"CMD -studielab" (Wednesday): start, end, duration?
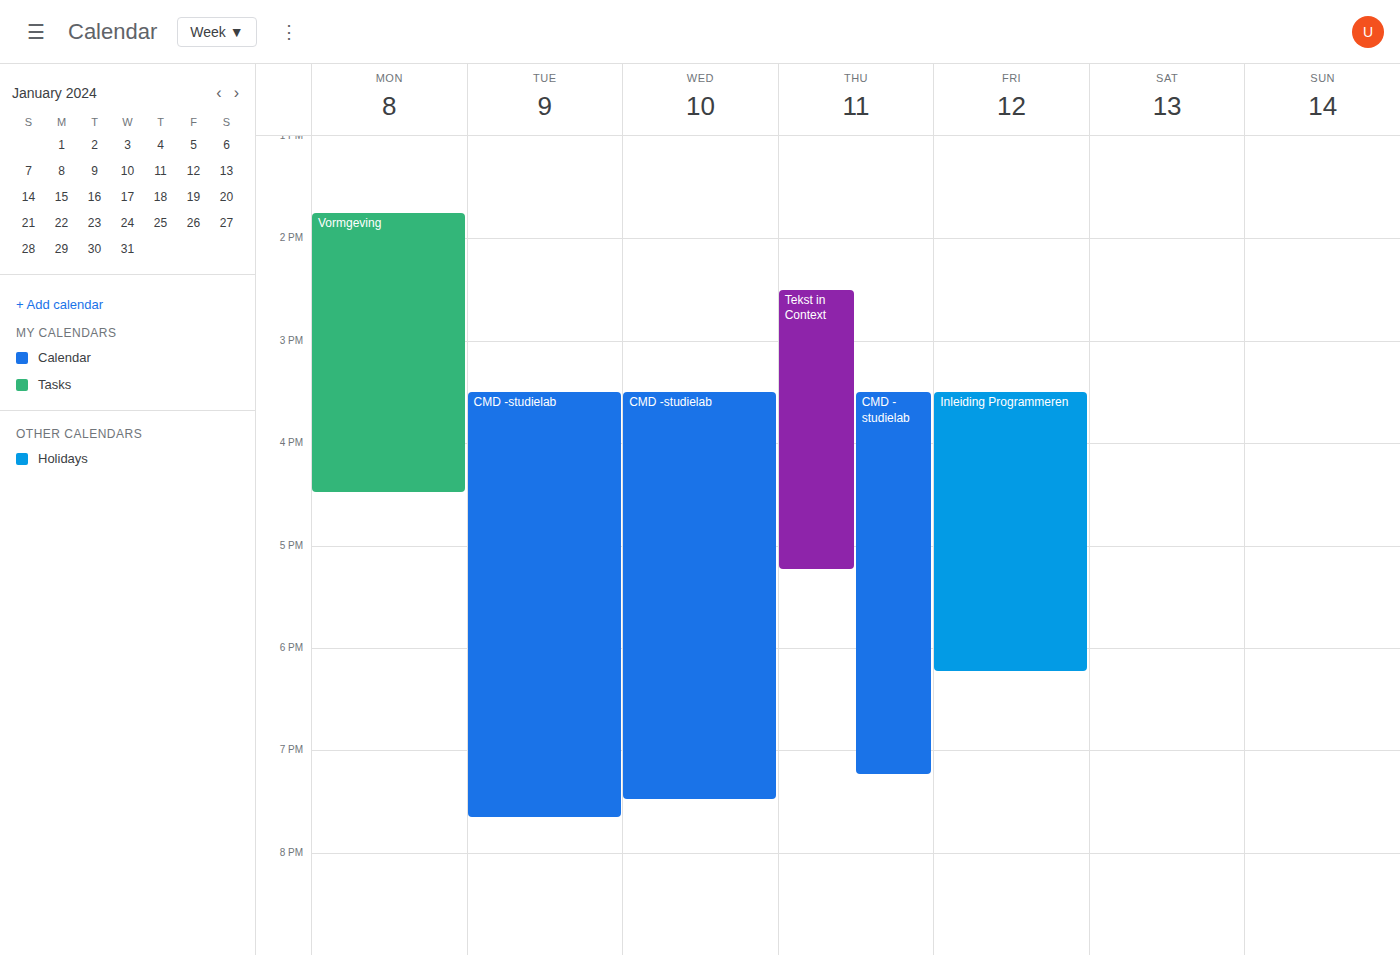
3:30 PM to 7:30 PM, 4 hours